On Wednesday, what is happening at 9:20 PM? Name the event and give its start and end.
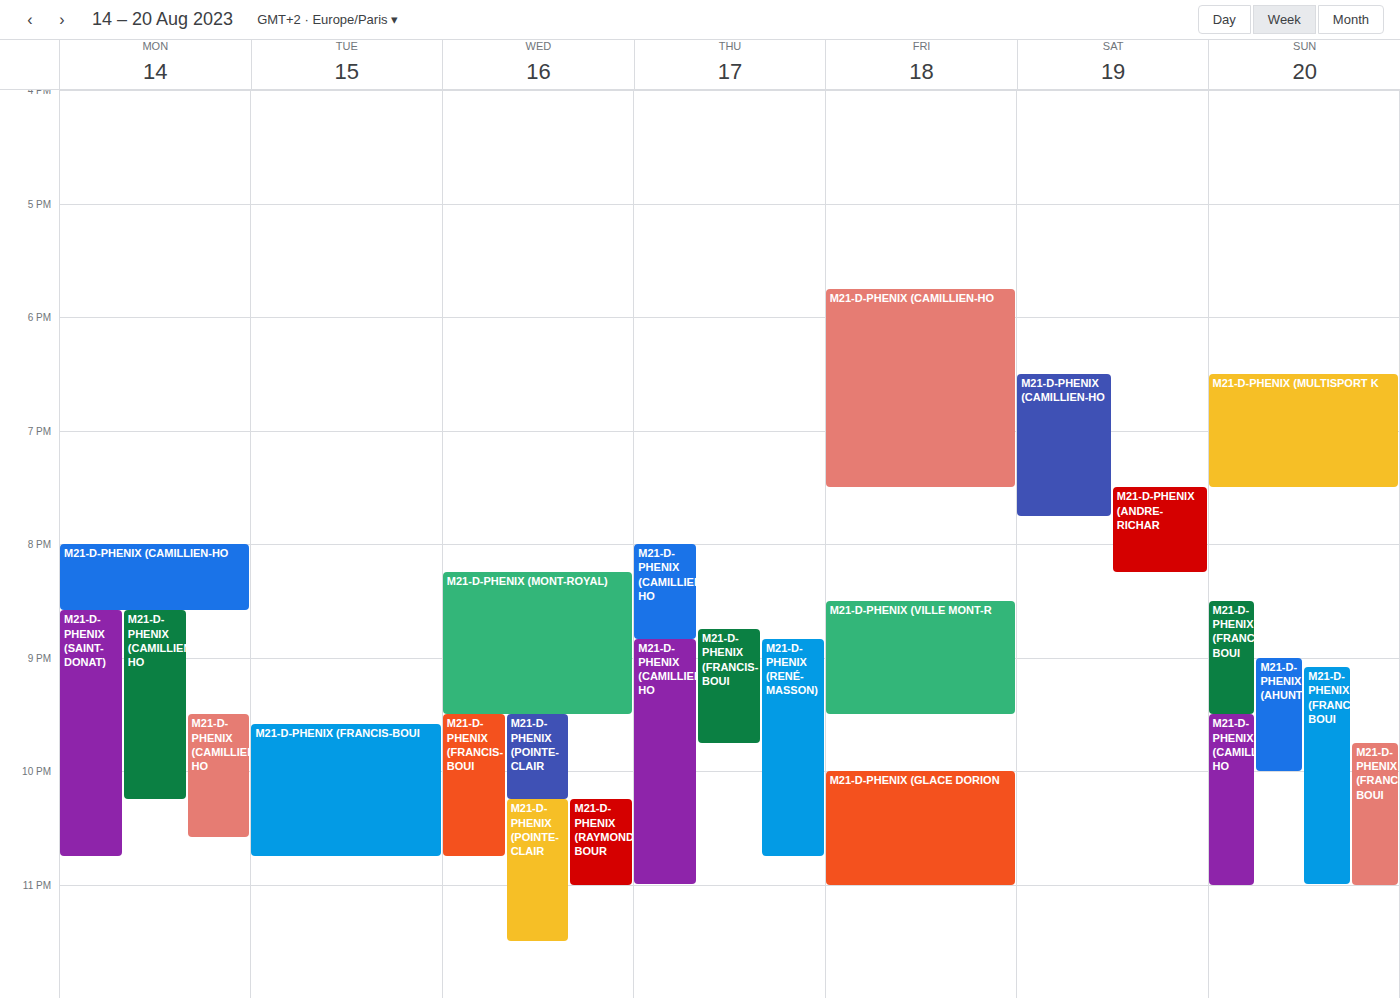
"M21-D-PHENIX (MONT-ROYAL)", 8:15 PM to 9:30 PM